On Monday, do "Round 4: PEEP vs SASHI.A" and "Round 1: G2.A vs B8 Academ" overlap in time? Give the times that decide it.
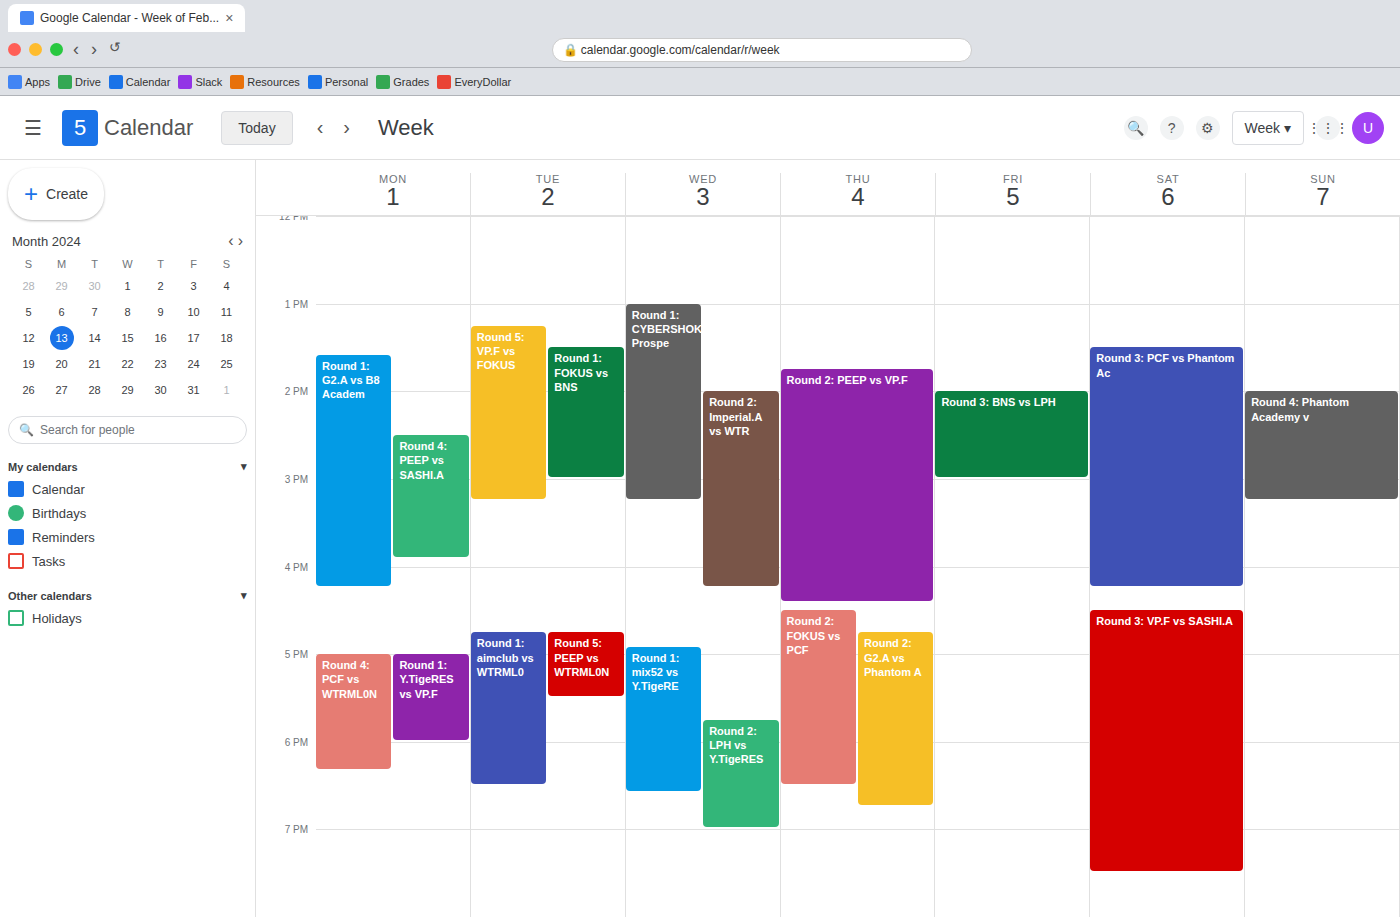
"Round 4: PEEP vs SASHI.A" runs 2:30 PM to 3:55 PM, inside "Round 1: G2.A vs B8 Academ" -- they overlap.